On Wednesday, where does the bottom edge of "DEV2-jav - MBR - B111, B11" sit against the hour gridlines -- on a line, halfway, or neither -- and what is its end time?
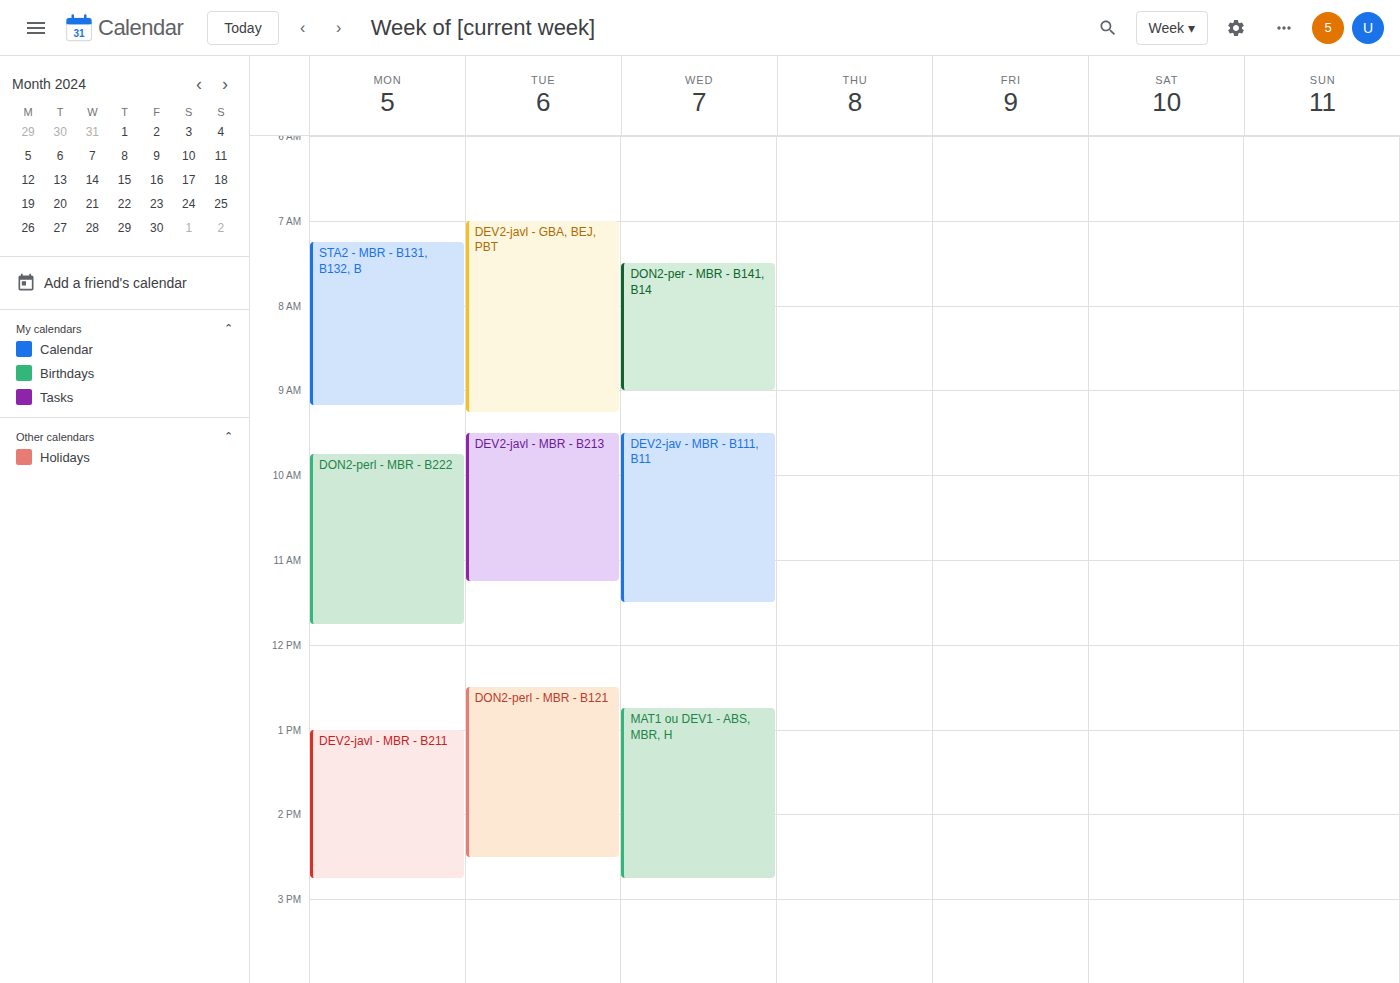
11:30 AM -- halfway between the 11 AM and 12 PM lines.